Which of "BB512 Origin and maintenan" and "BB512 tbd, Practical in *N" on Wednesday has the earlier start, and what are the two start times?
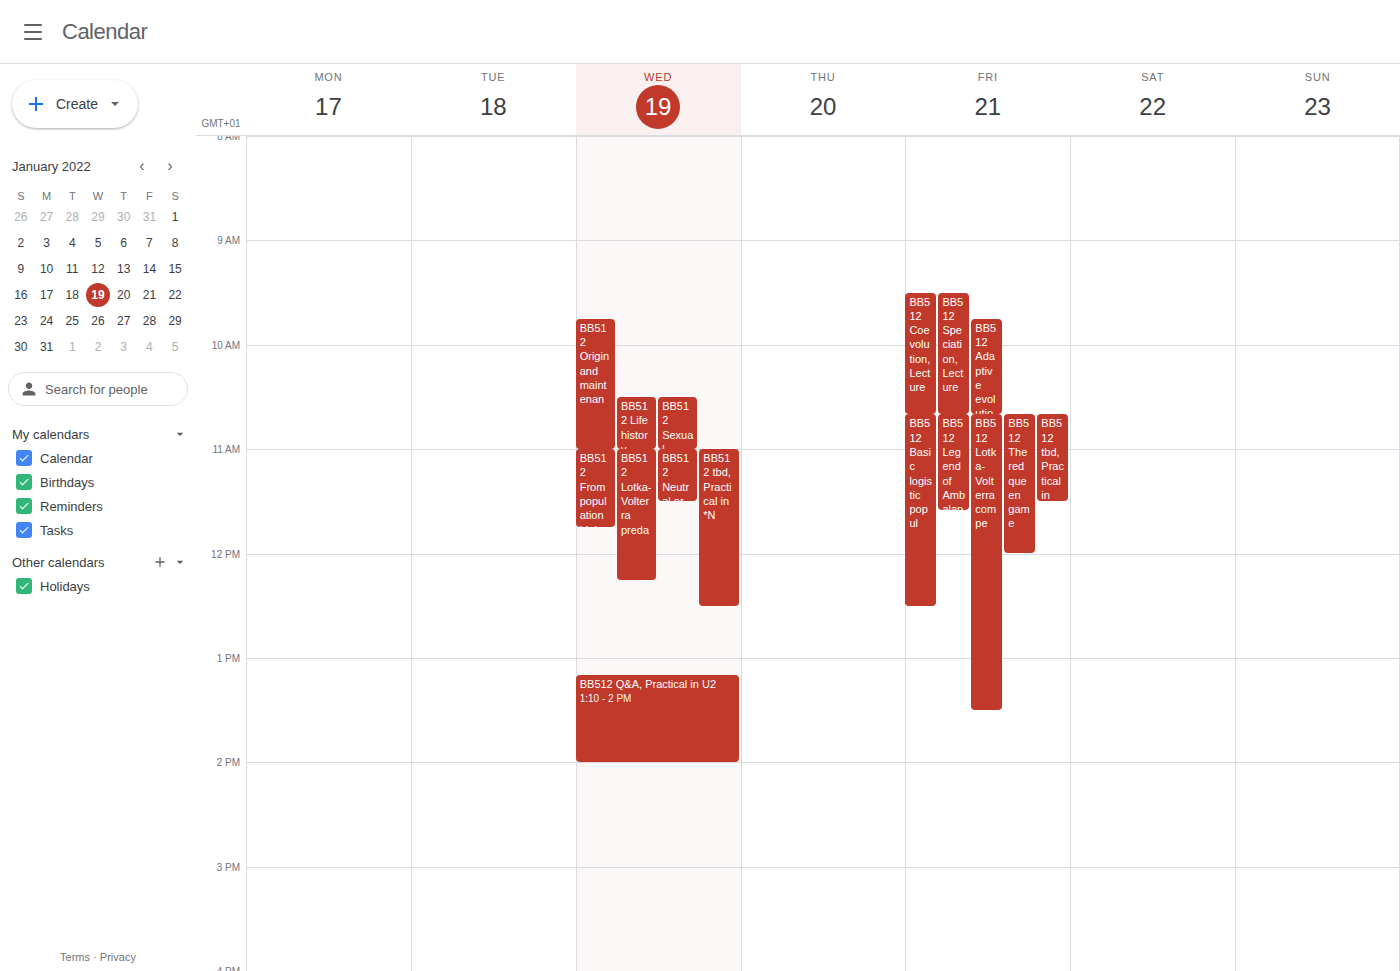
"BB512 Origin and maintenan" 9:45 AM; "BB512 tbd, Practical in *N" 11:00 AM.